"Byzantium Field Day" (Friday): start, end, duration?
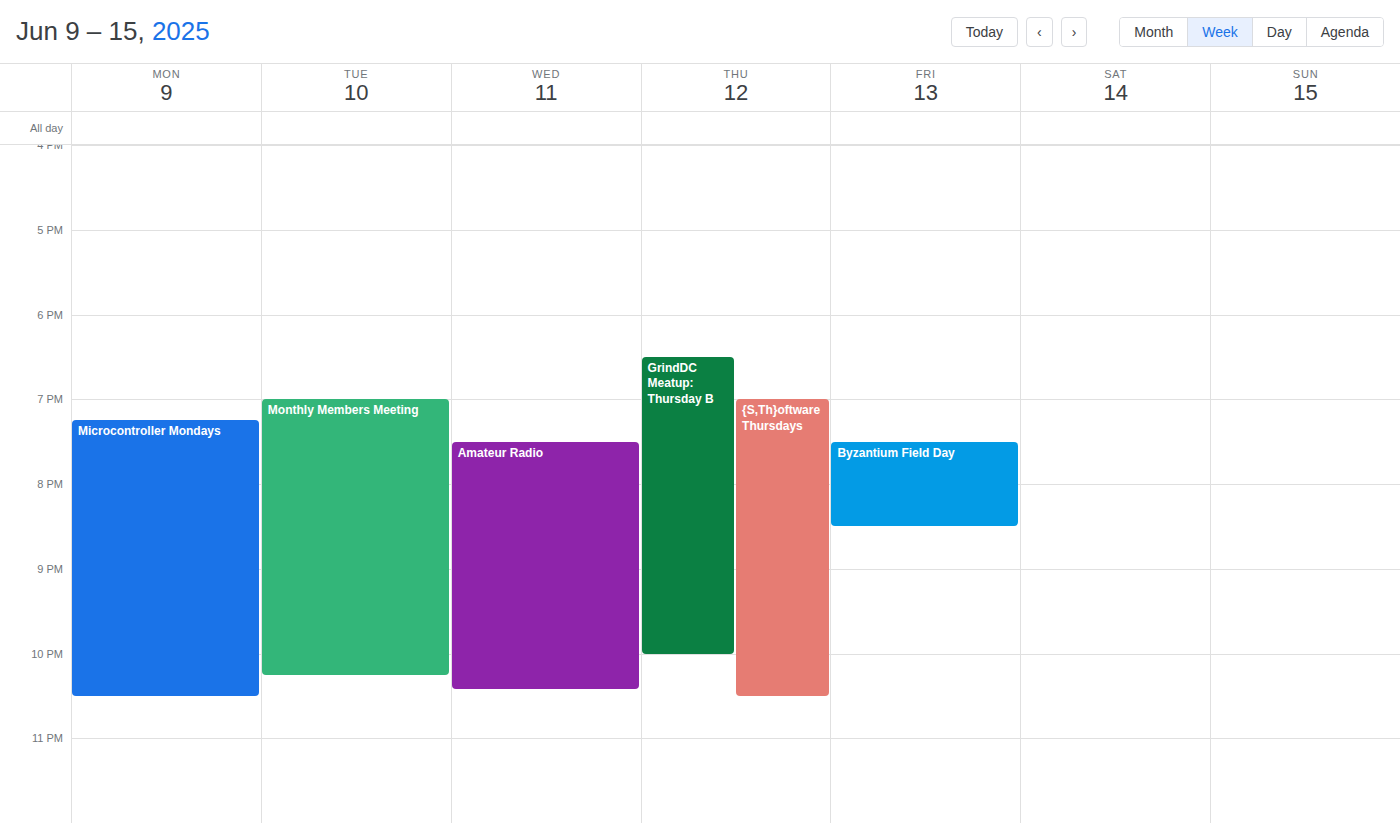
7:30 PM to 8:30 PM, 1 hour